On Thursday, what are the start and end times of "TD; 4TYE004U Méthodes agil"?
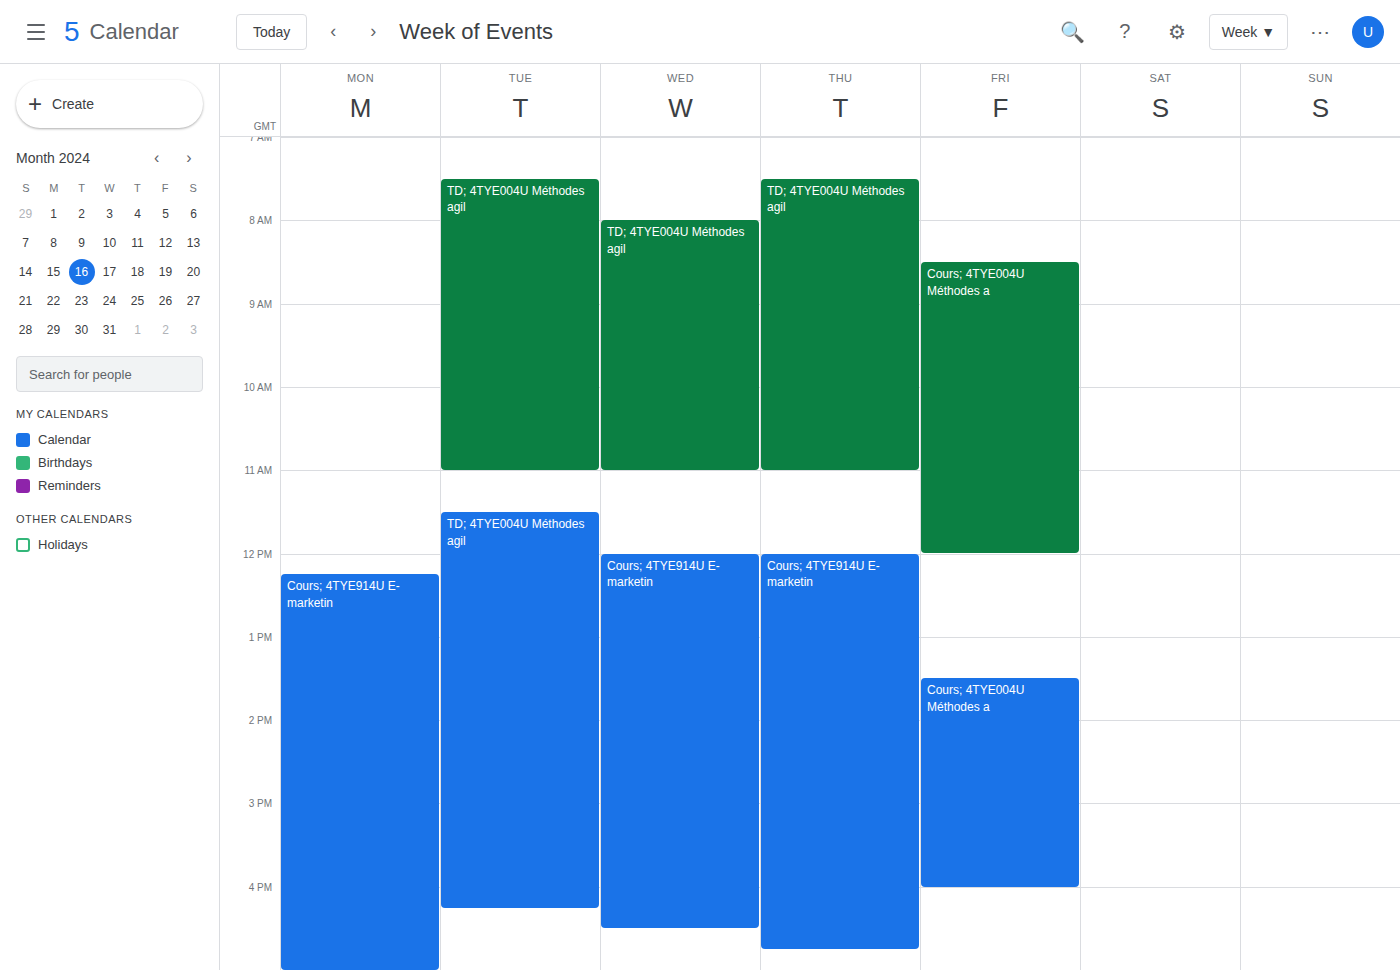
07:30 to 11:00